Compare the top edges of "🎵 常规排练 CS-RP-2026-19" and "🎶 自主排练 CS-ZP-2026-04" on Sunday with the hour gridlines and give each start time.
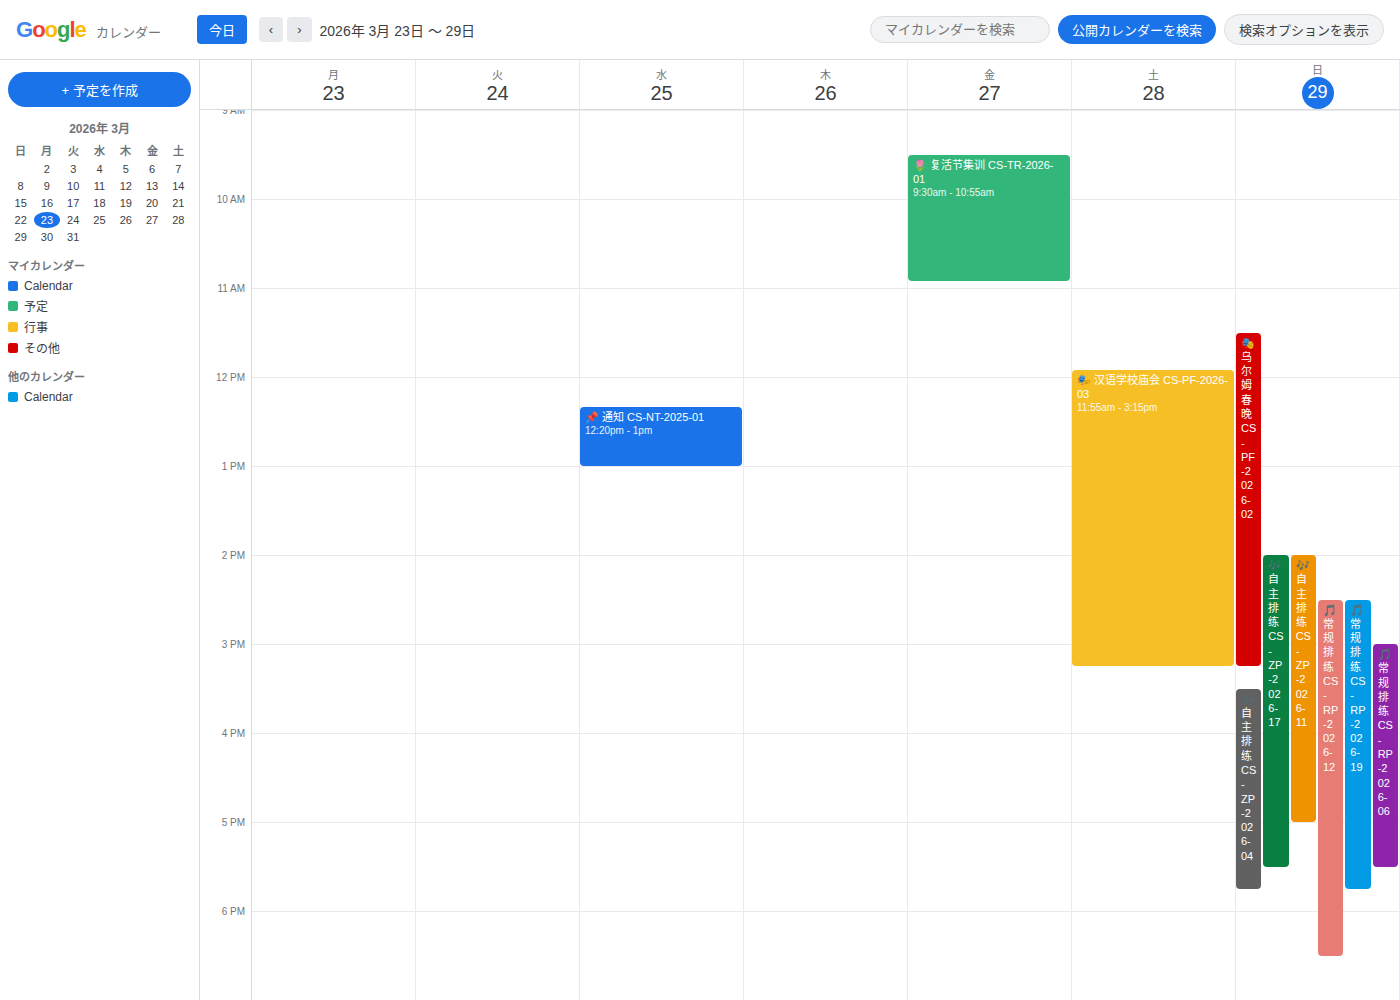
"🎵 常规排练 CS-RP-2026-19": 2:30 PM, halfway between the 2 PM and 3 PM lines. "🎶 自主排练 CS-ZP-2026-04": 3:30 PM, halfway between the 3 PM and 4 PM lines.